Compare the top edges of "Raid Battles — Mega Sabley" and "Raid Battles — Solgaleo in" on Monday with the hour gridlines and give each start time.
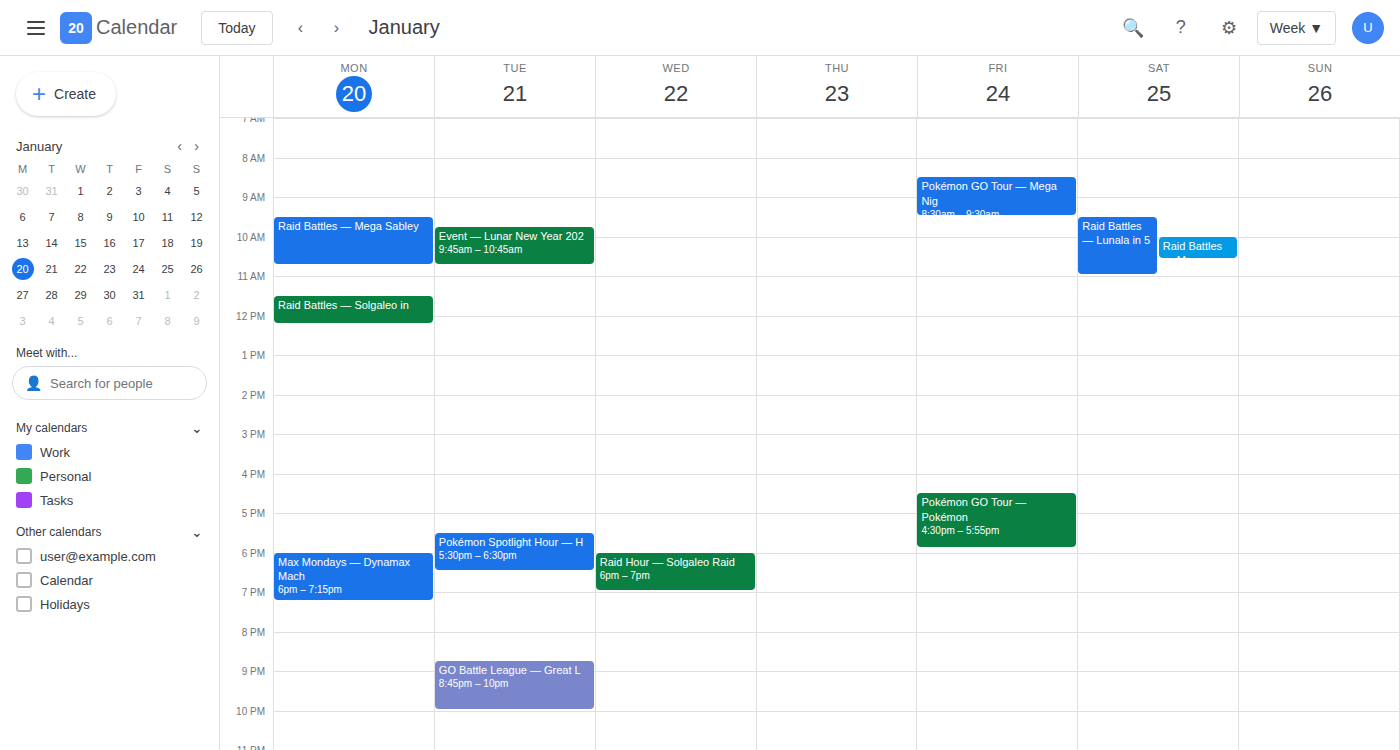
"Raid Battles — Mega Sabley": 9:30 AM, halfway between the 9 AM and 10 AM lines. "Raid Battles — Solgaleo in": 11:30 AM, halfway between the 11 AM and 12 PM lines.